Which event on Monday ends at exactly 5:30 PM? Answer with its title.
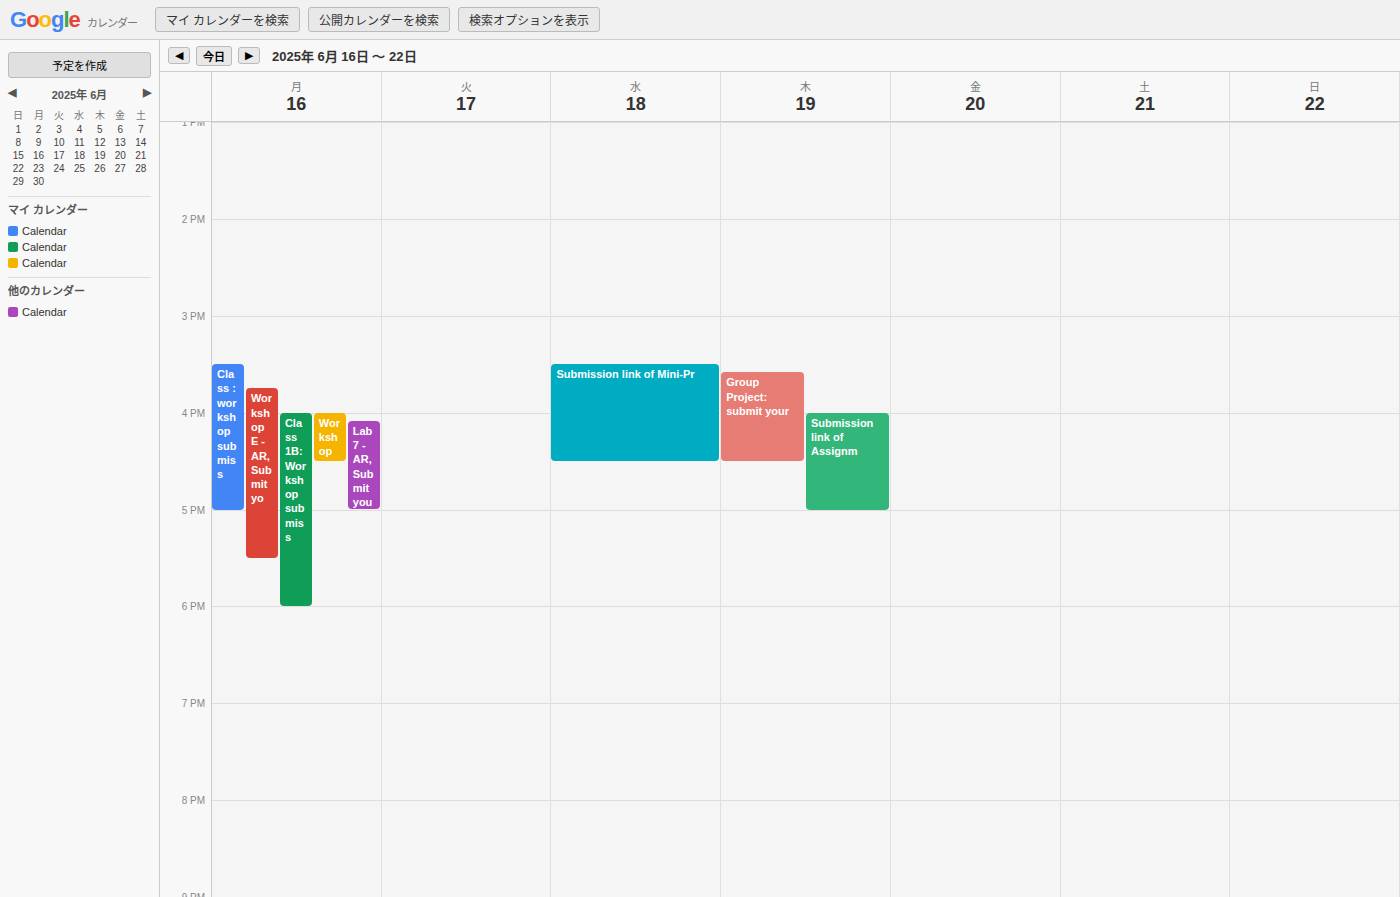
"Workshop E - AR, Submit yo"